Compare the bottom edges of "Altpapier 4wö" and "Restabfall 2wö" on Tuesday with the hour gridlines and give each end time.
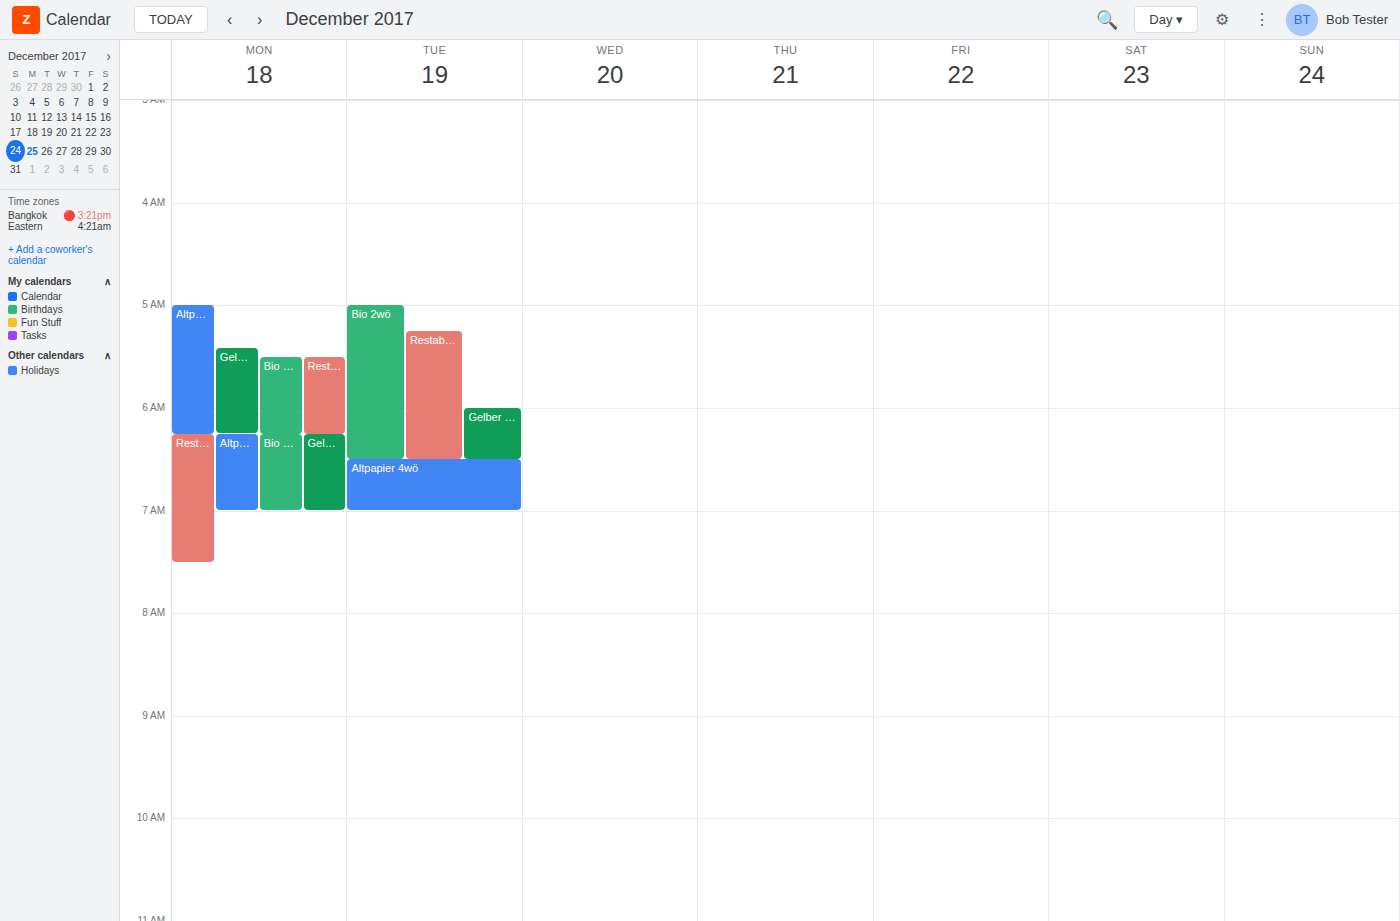
"Altpapier 4wö": 7:00 AM, exactly on the 7 AM line. "Restabfall 2wö": 6:30 AM, halfway between the 6 AM and 7 AM lines.